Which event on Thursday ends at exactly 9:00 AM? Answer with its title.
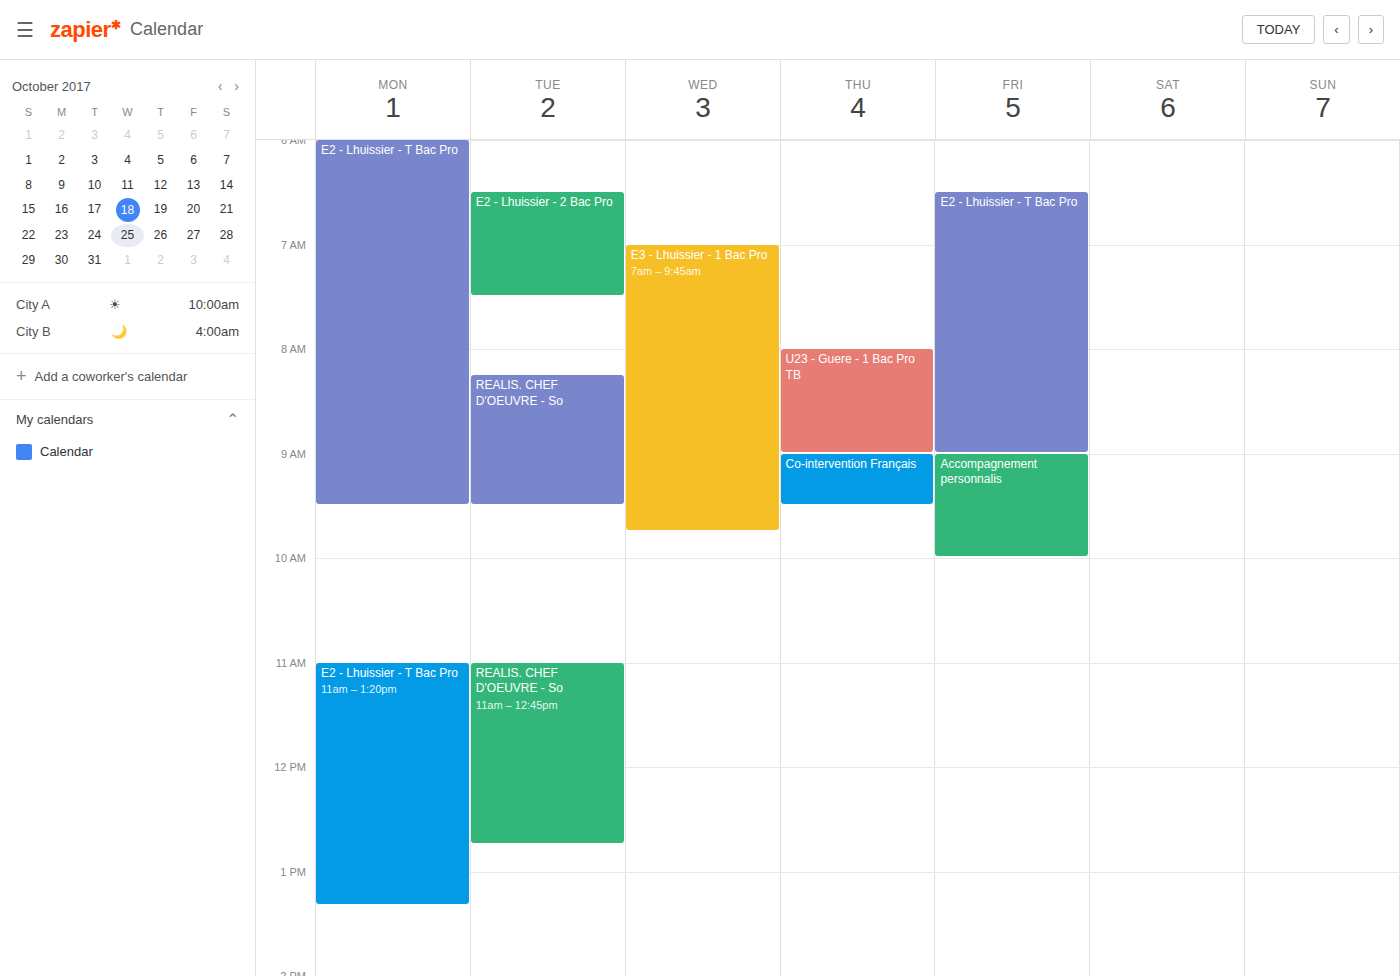
"U23 - Guere - 1 Bac Pro TB"